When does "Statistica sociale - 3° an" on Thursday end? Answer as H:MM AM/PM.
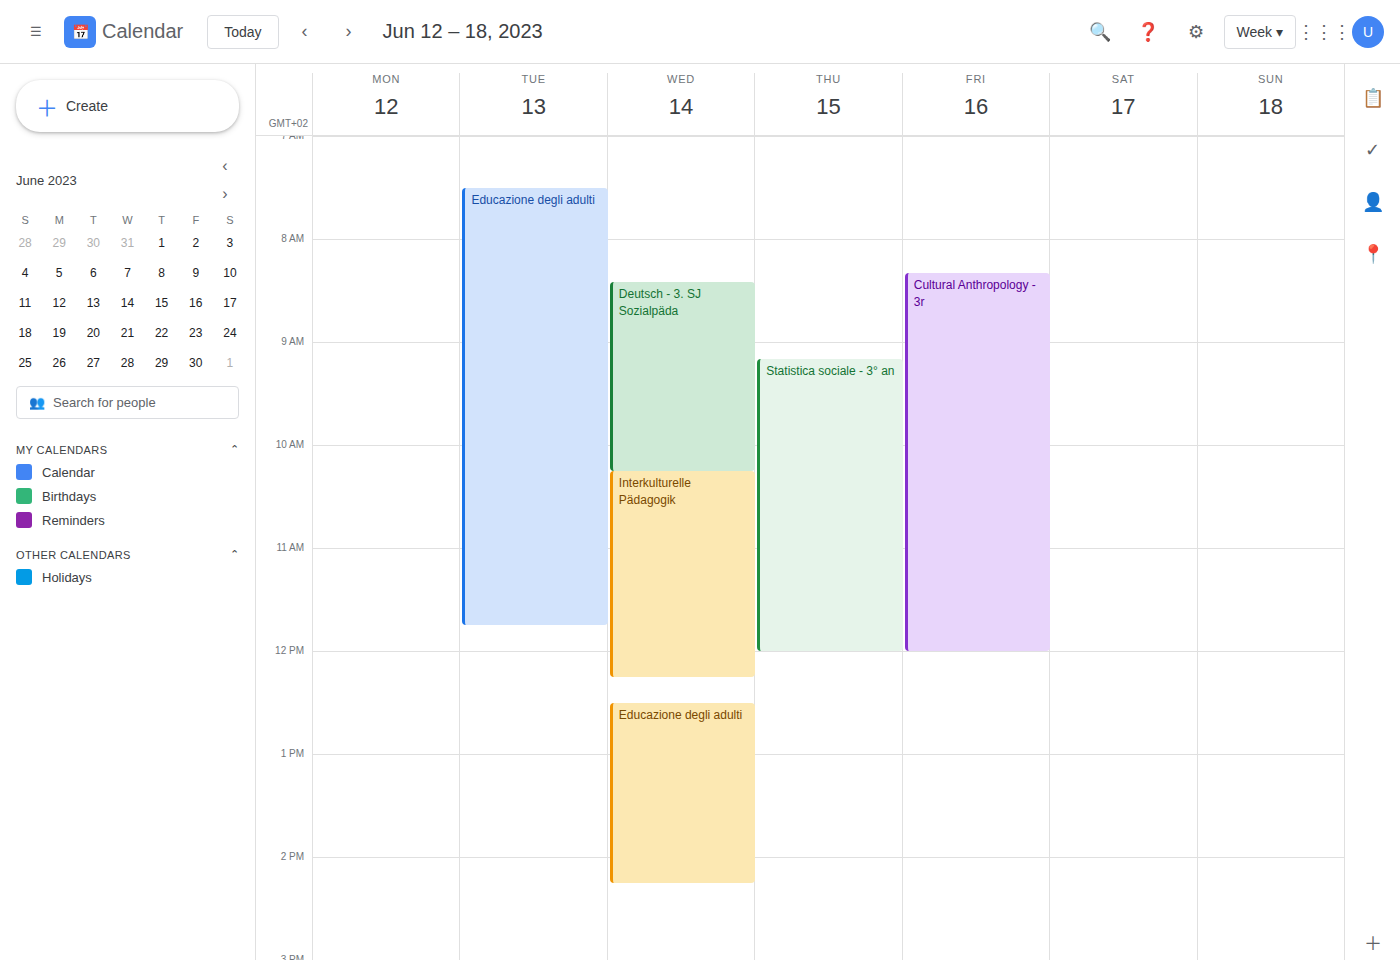
12:00 PM